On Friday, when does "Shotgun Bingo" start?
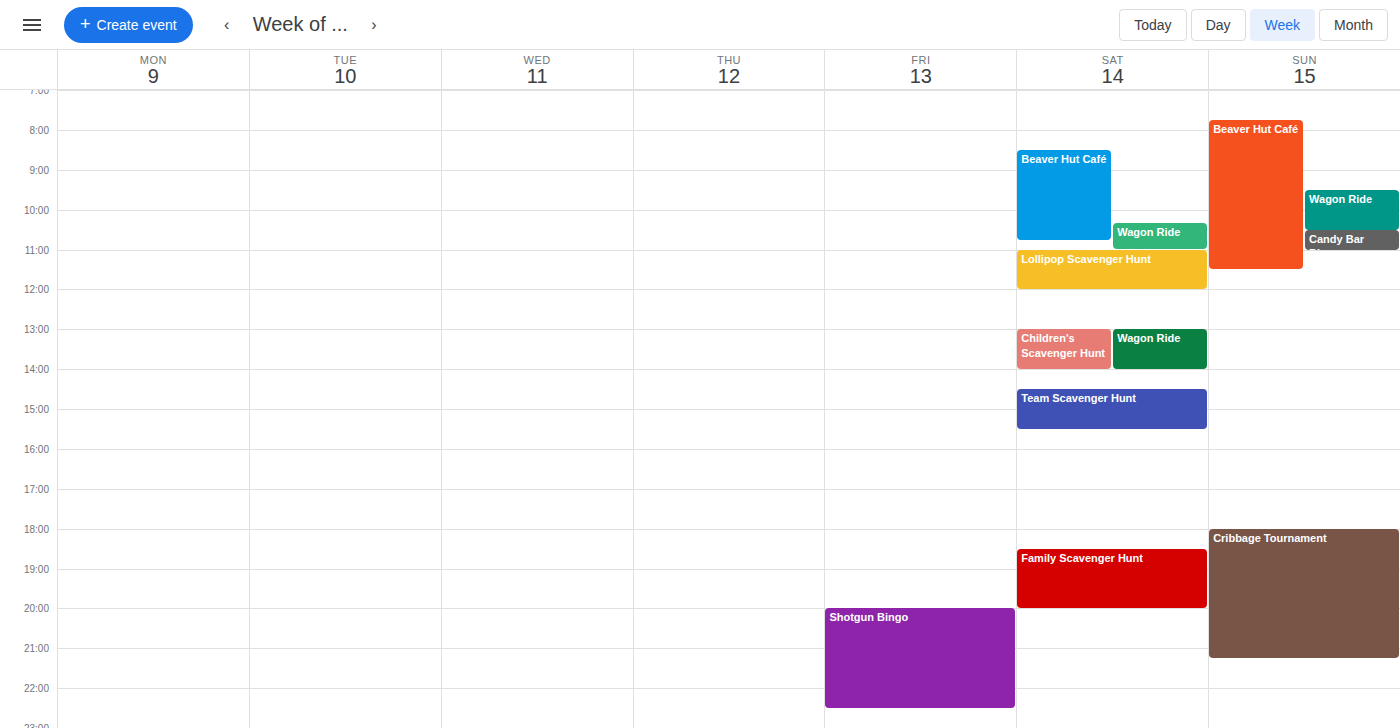
8:00 PM